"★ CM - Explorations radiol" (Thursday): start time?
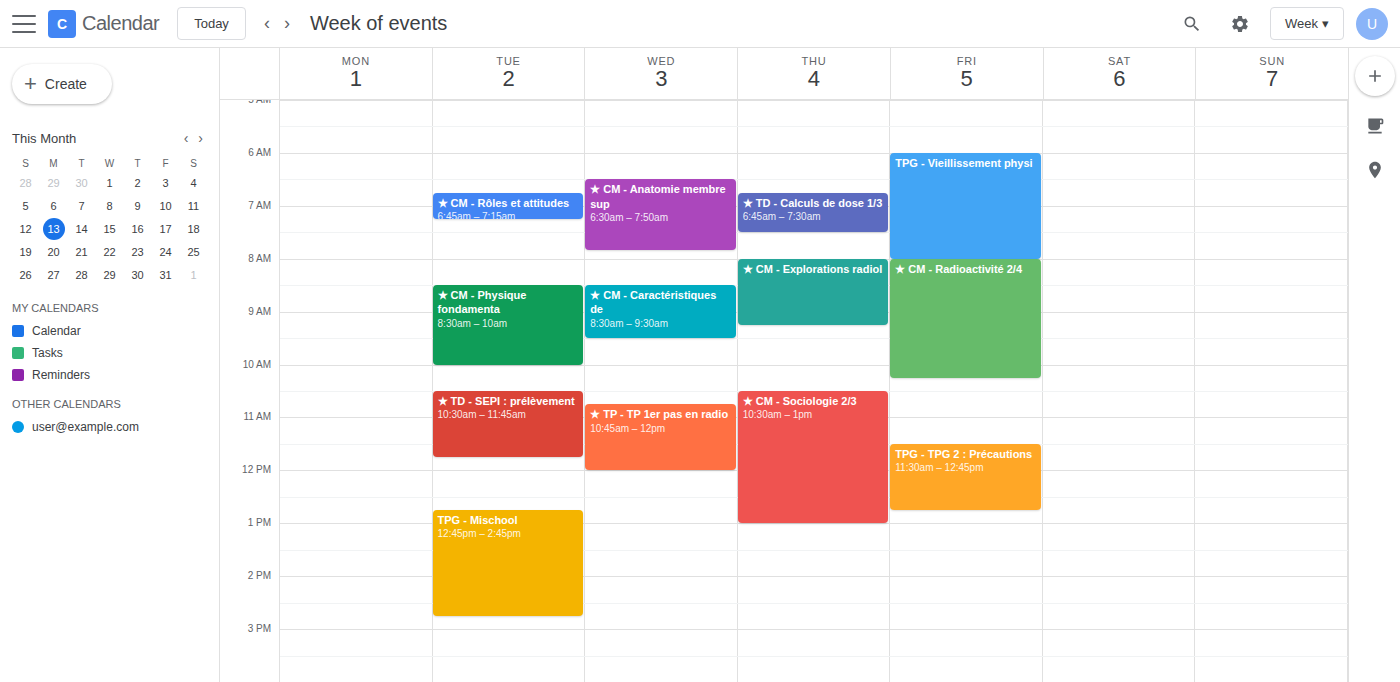
8:00 AM